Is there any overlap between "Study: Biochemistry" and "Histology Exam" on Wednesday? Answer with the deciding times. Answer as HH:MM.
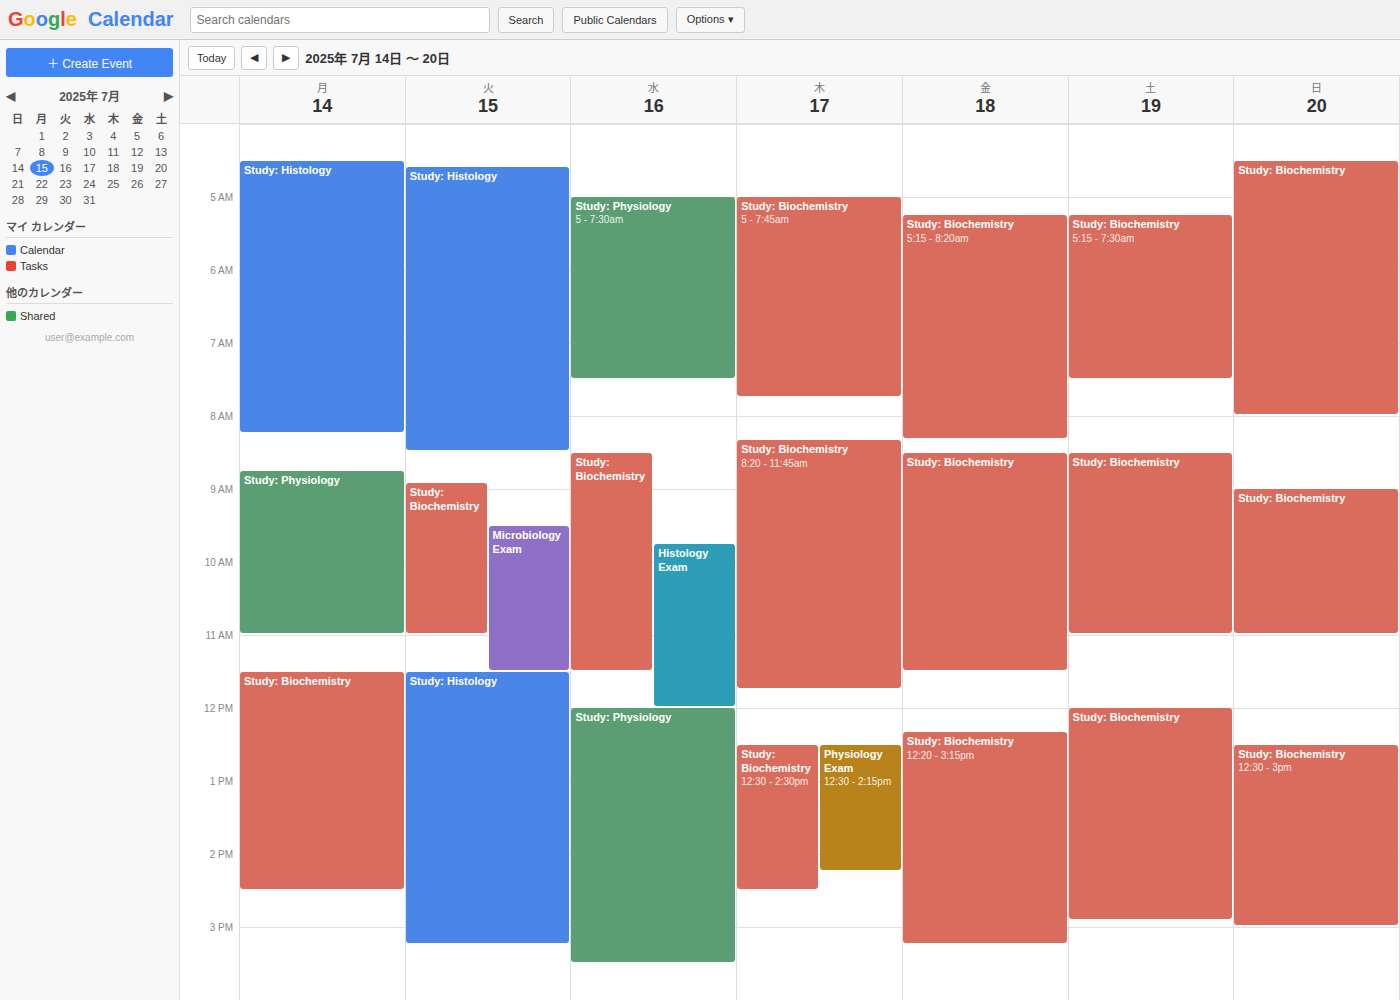
"Histology Exam" starts at 09:45, before "Study: Biochemistry" ends at 11:30 -- they overlap.